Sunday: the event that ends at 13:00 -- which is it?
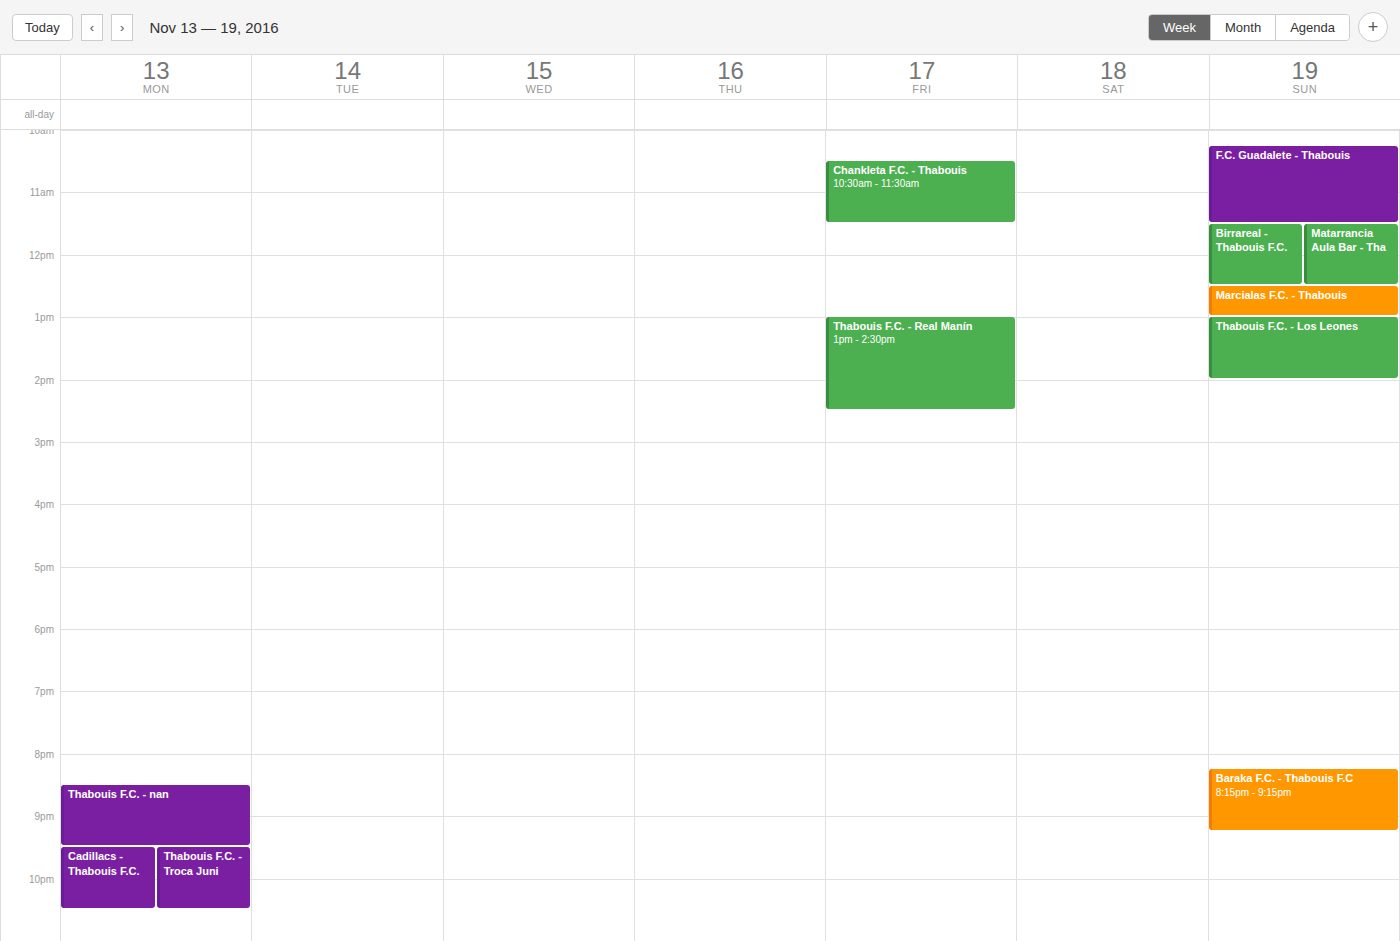
"Marcialas F.C. - Thabouis"